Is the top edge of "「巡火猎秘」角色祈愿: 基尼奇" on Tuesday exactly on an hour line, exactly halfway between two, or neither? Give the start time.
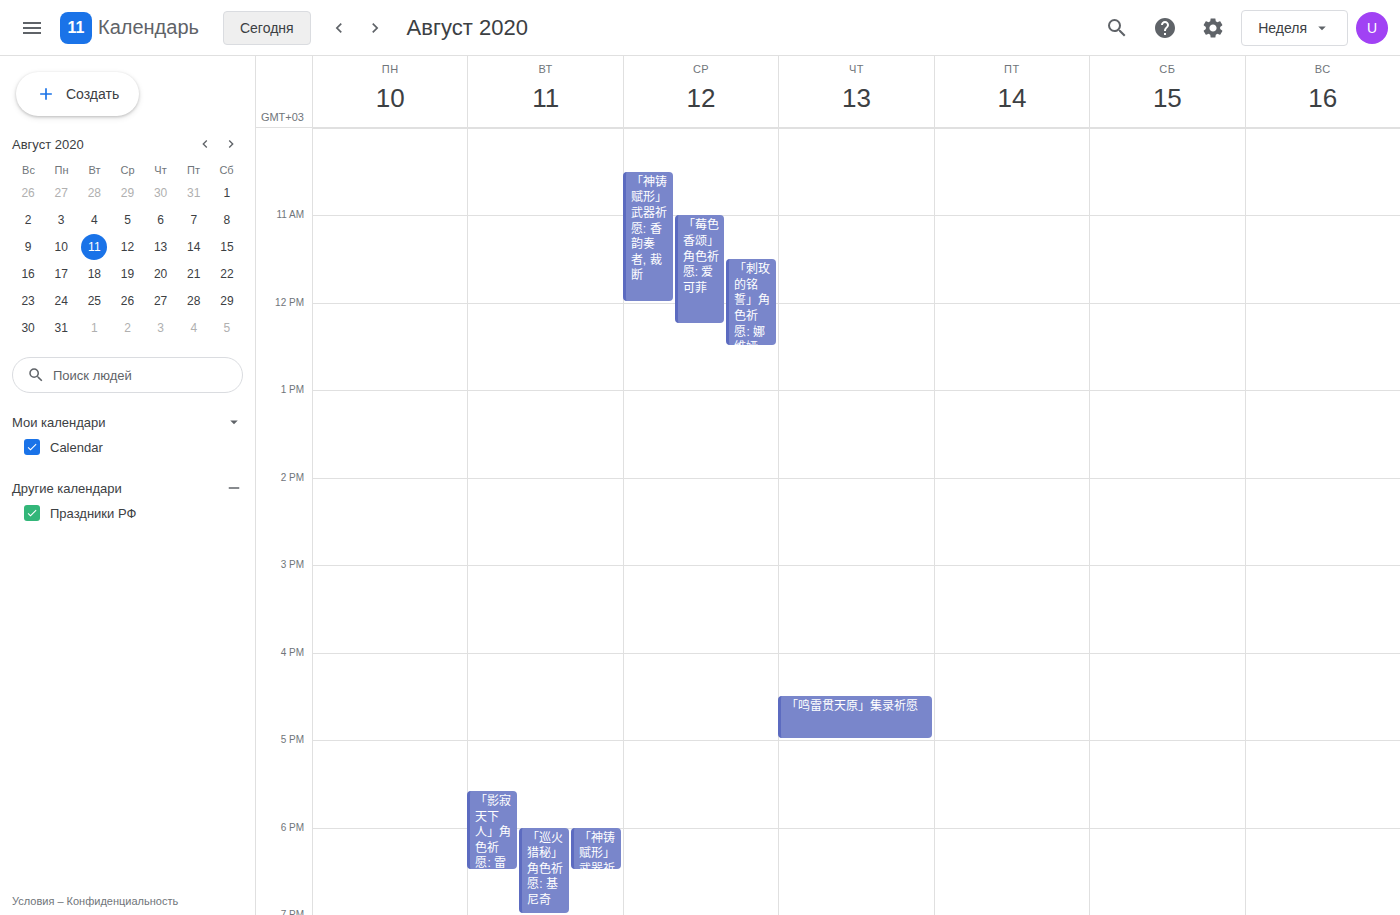
6:00 PM -- exactly on the 6 PM line.